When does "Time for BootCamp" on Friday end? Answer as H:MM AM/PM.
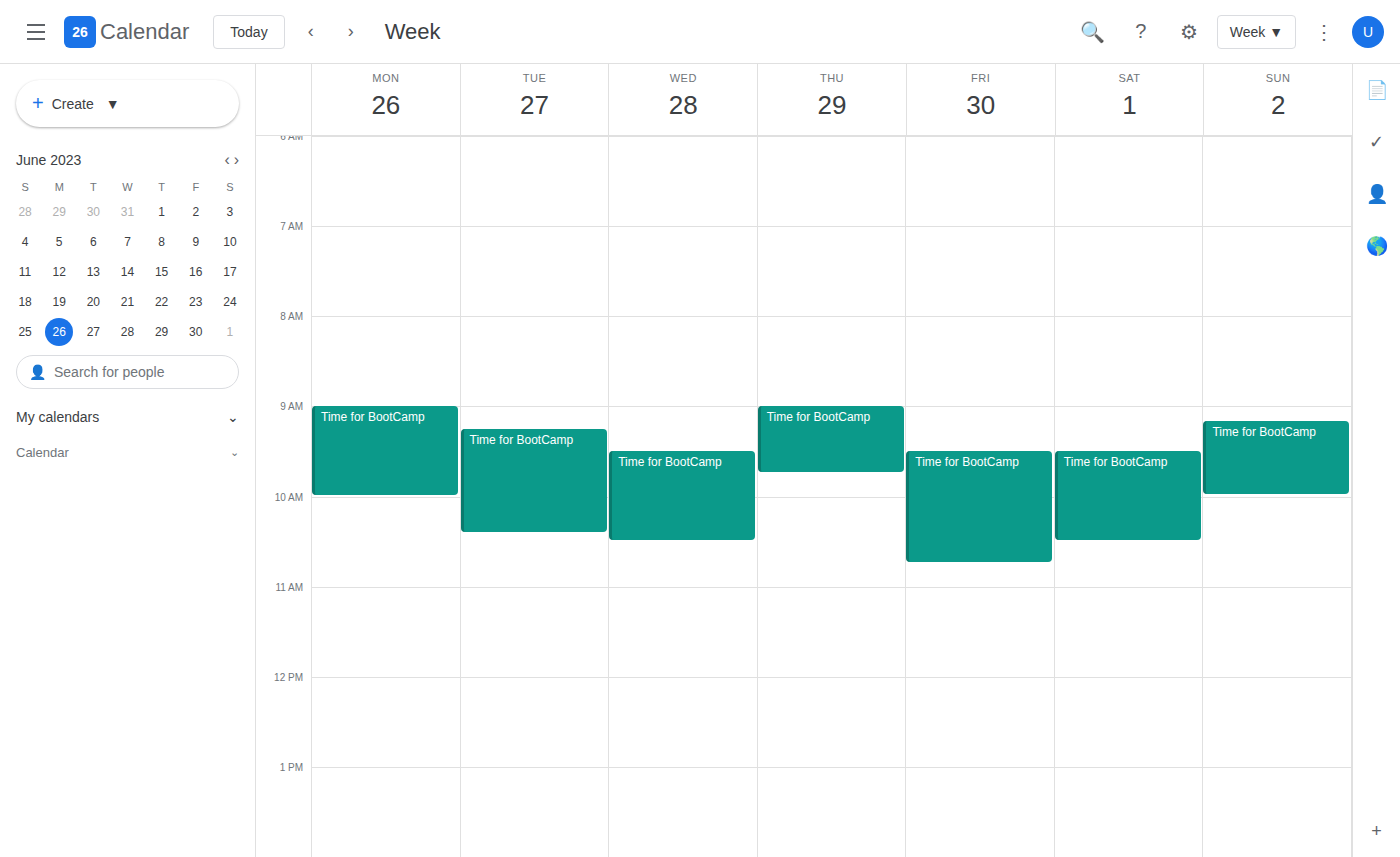
10:45 AM